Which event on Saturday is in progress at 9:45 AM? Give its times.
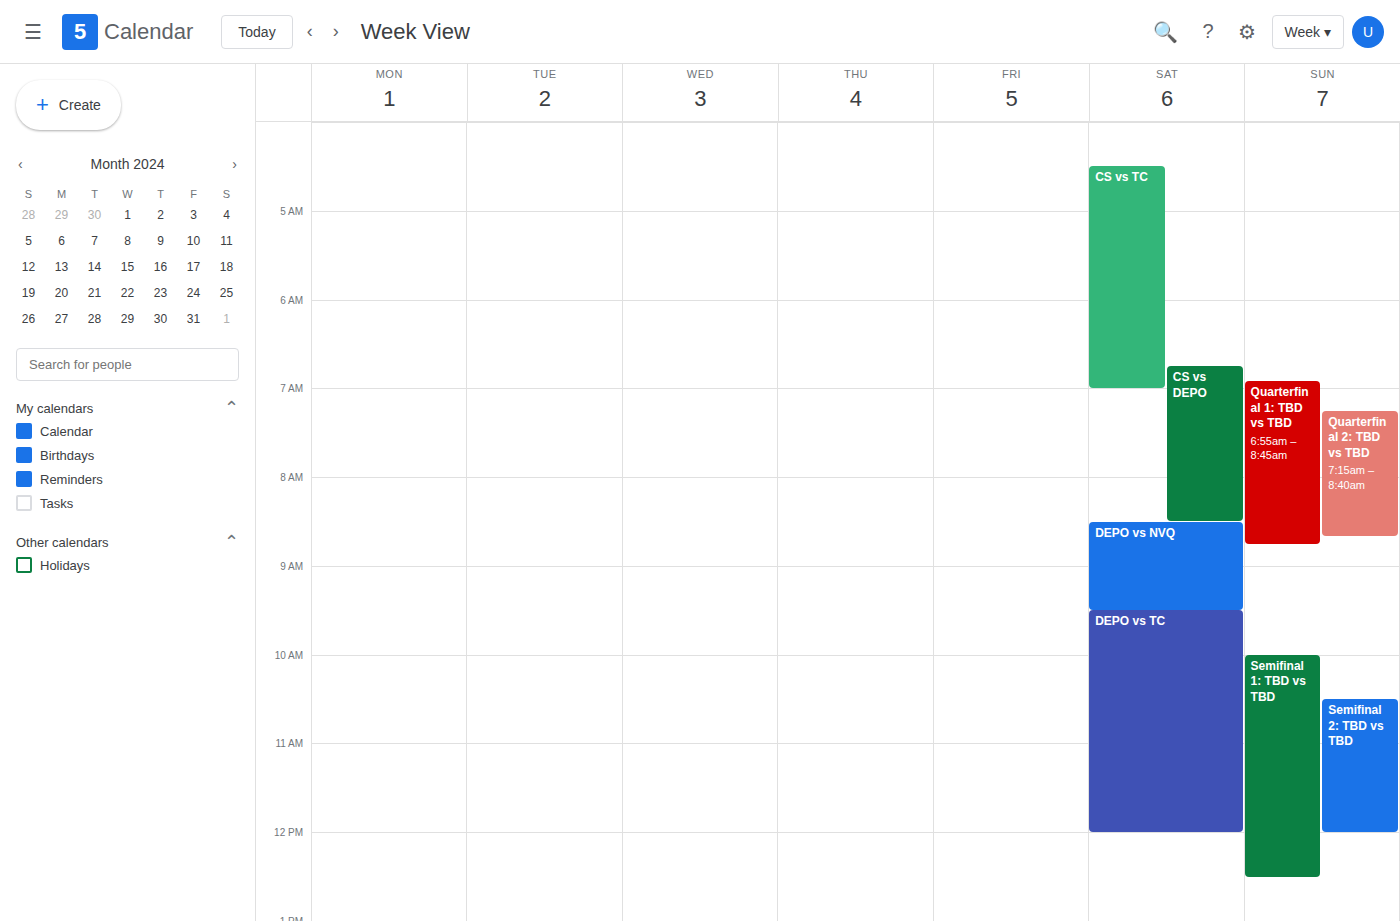
"DEPO vs TC", 9:30 AM to 12:00 PM